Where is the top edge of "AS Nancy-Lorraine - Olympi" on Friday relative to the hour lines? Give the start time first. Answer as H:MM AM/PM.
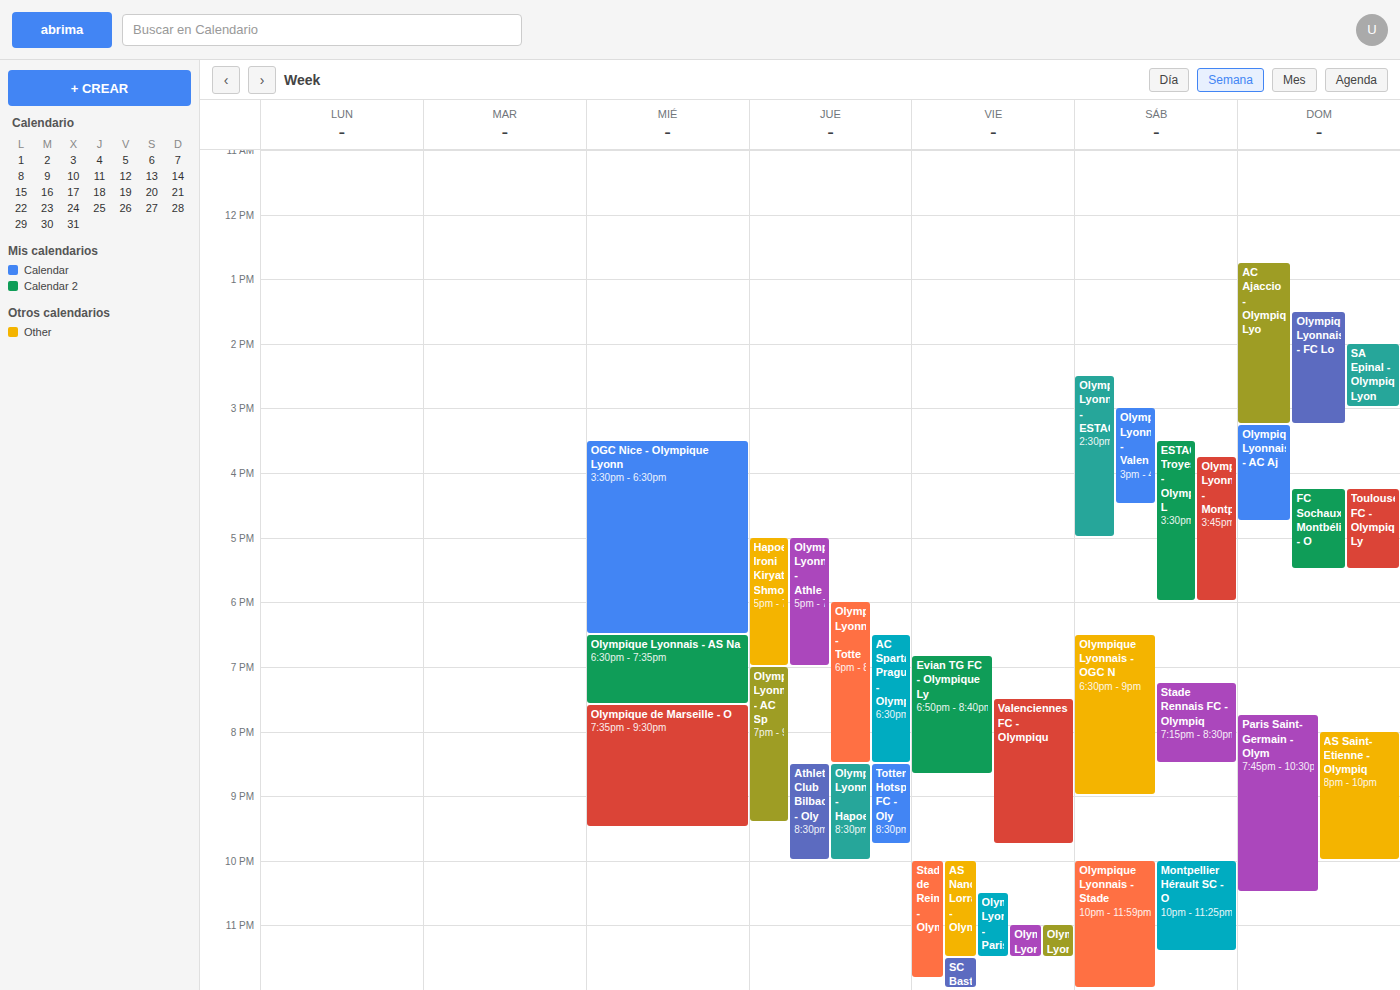
10:00 PM -- exactly on the 10 PM line.